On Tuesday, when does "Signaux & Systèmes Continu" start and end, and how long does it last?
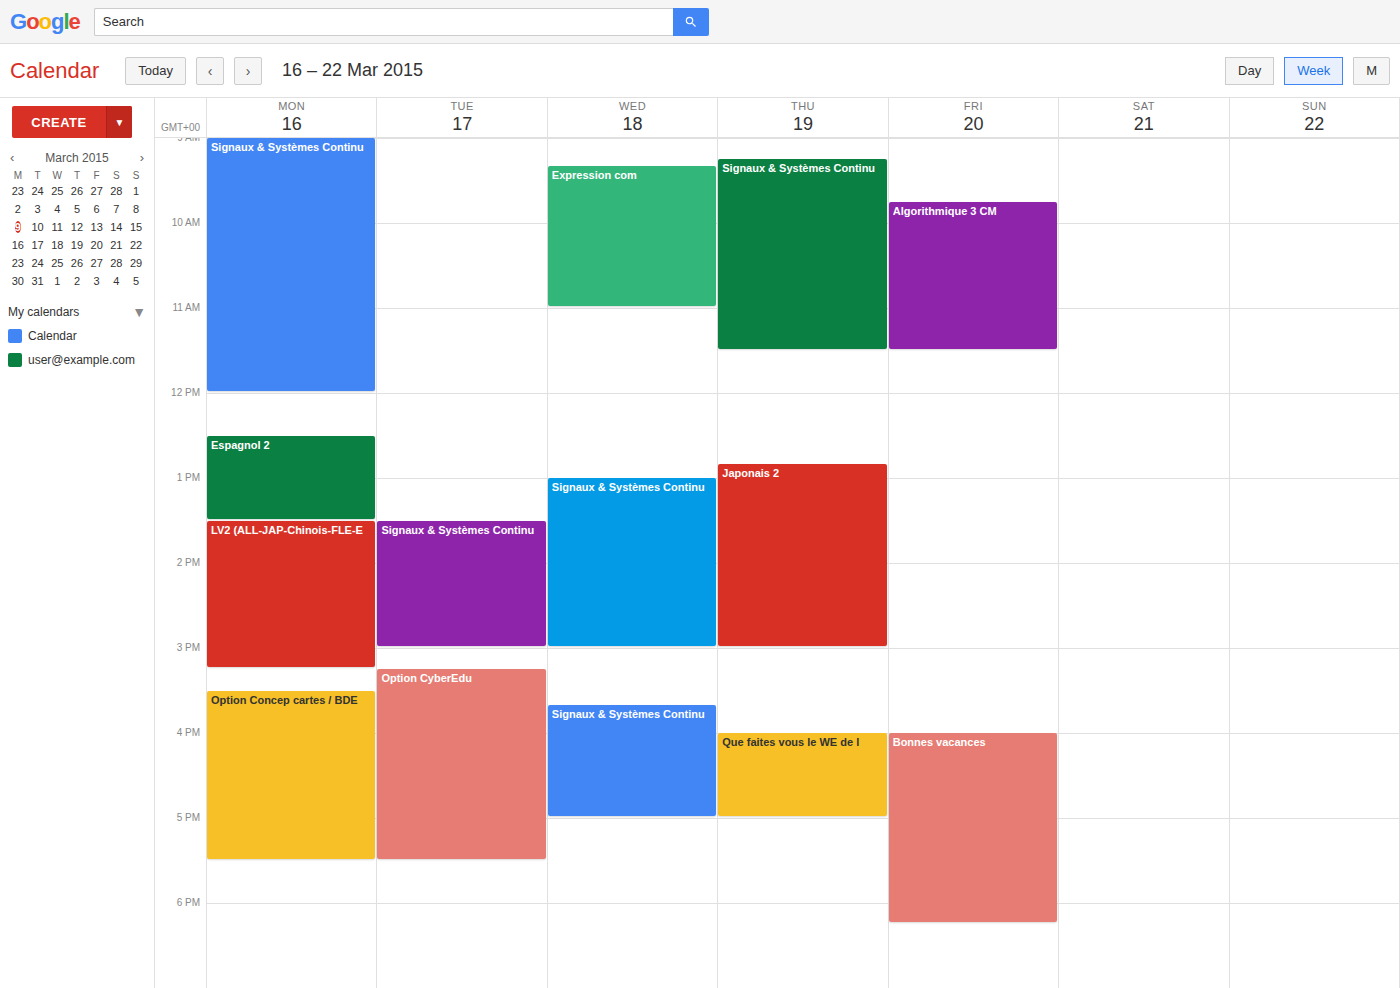
1:30 PM to 3:00 PM, 1 hour 30 minutes